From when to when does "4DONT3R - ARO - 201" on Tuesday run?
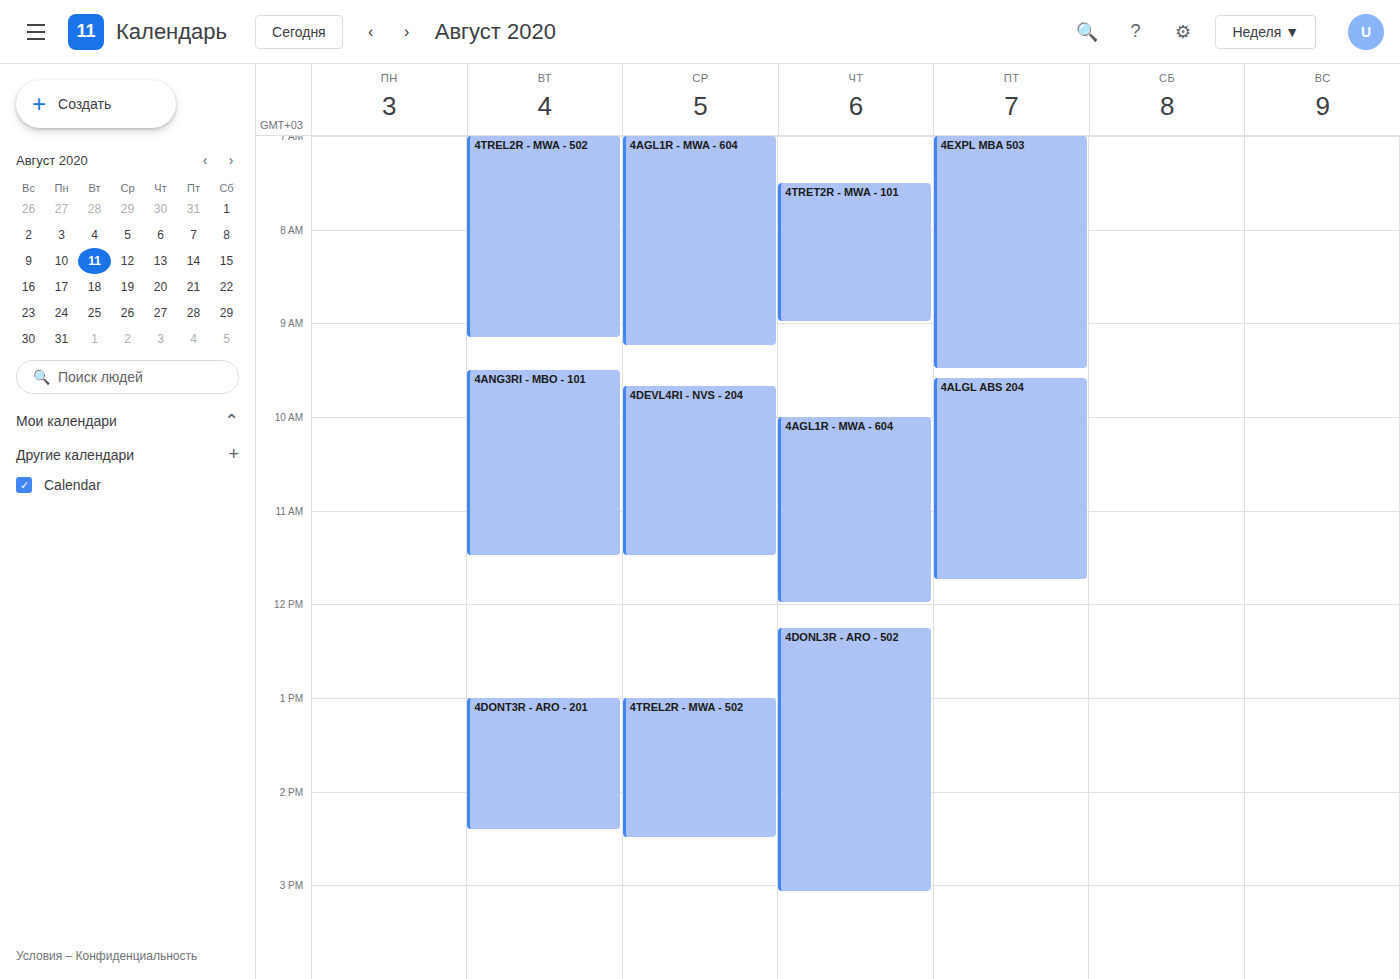
13:00 to 14:25